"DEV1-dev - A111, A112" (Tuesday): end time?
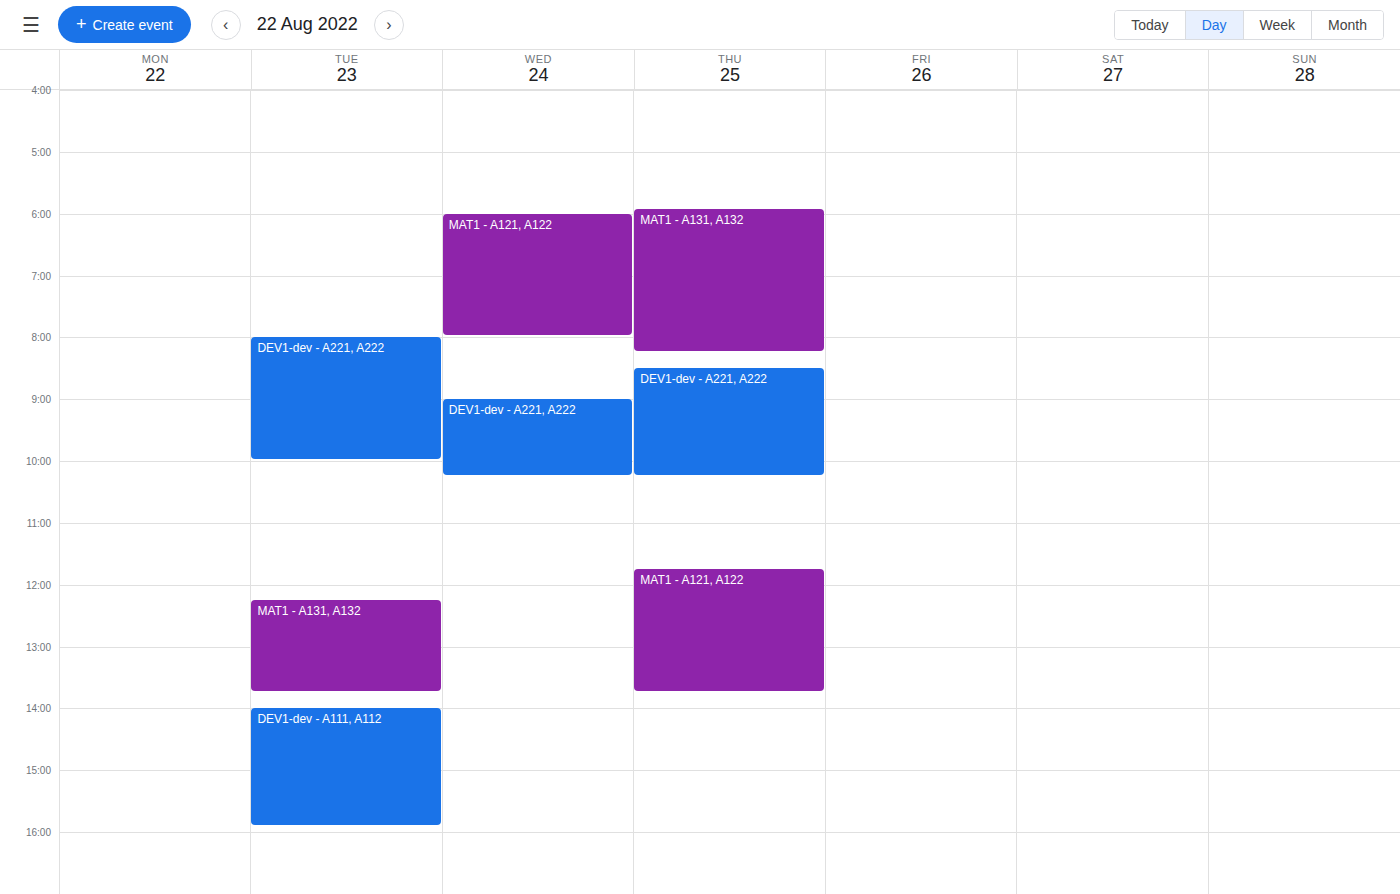
3:55 PM